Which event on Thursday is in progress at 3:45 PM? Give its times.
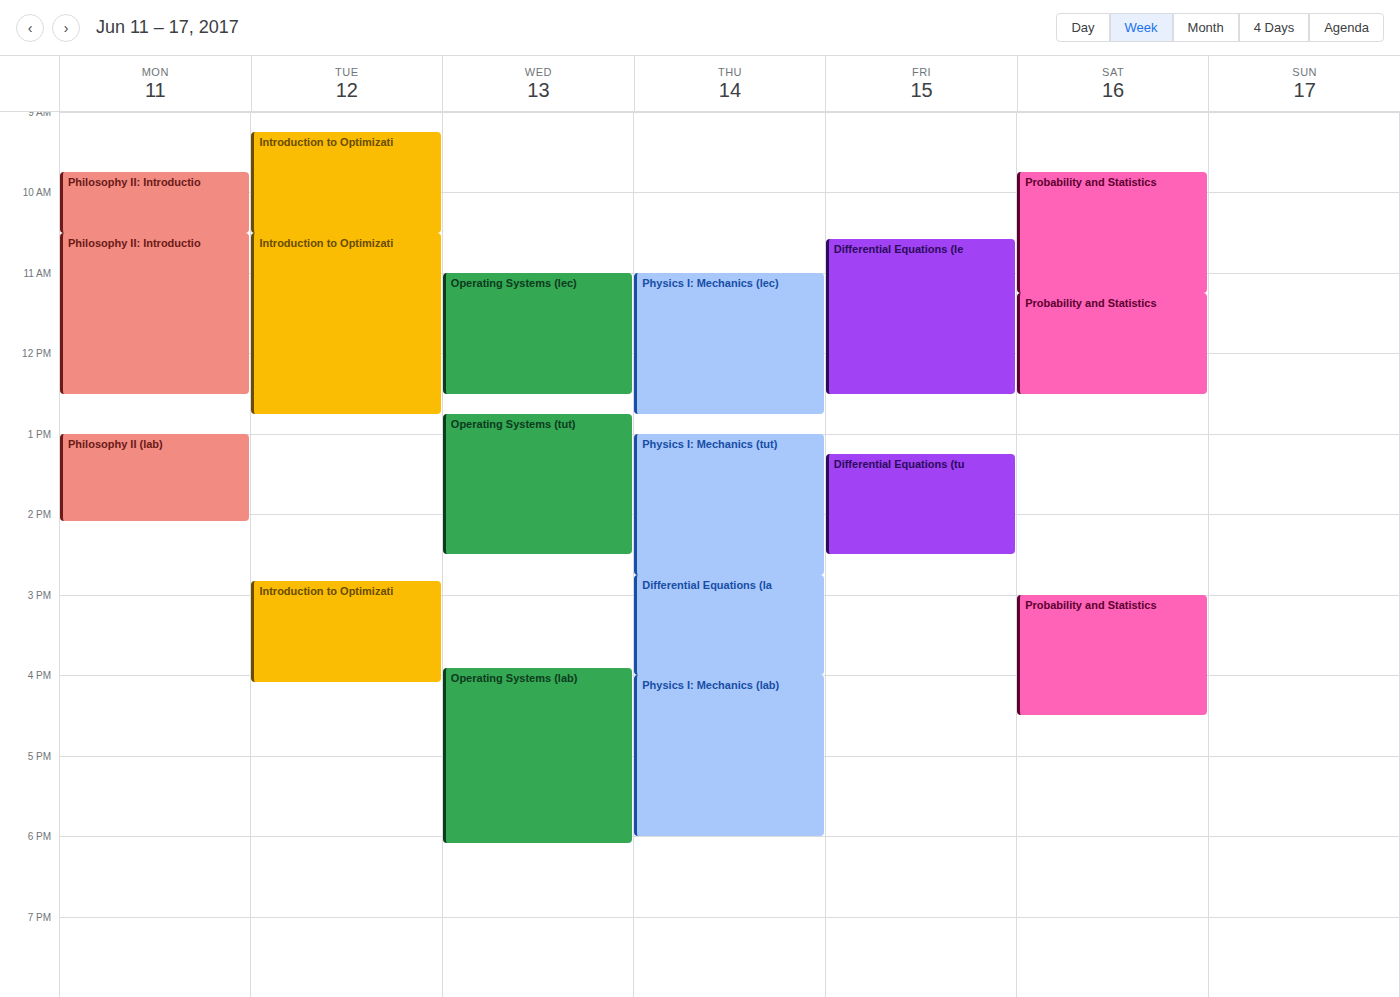
"Differential Equations (la", 2:45 PM to 4:00 PM